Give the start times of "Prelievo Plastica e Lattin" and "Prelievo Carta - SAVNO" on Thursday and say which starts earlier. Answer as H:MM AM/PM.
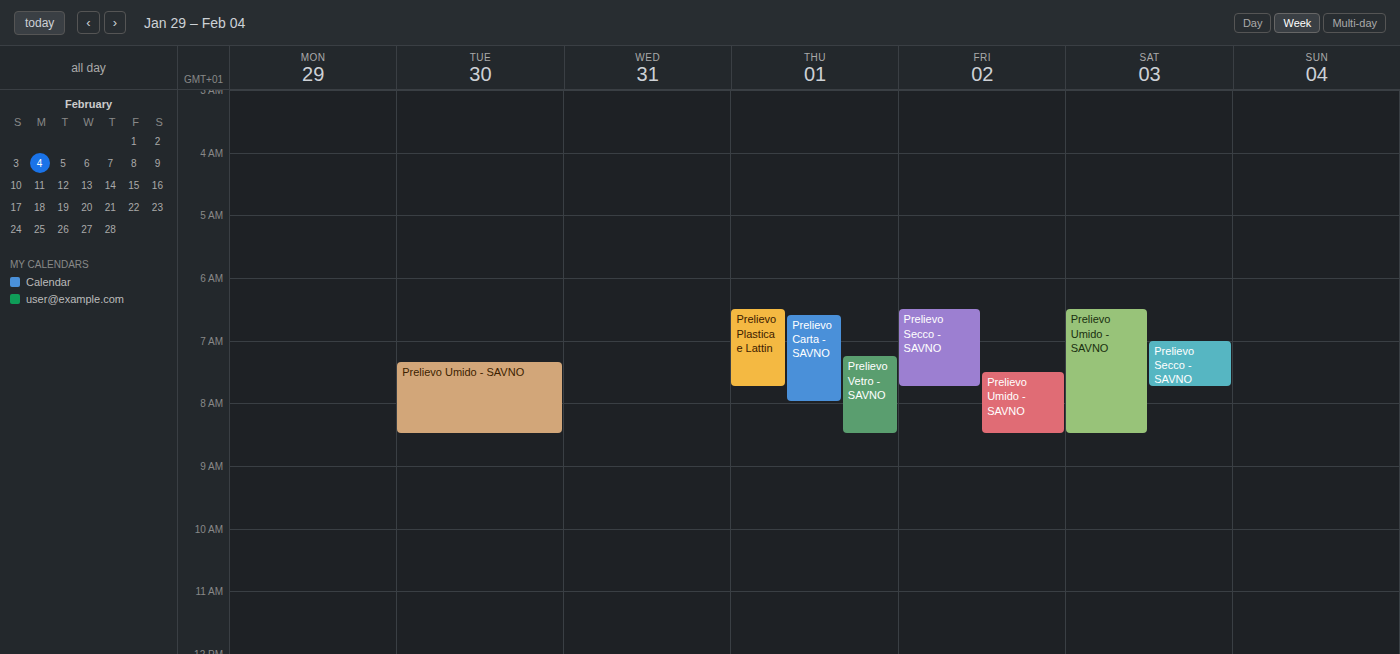
"Prelievo Plastica e Lattin" 6:30 AM; "Prelievo Carta - SAVNO" 6:35 AM.